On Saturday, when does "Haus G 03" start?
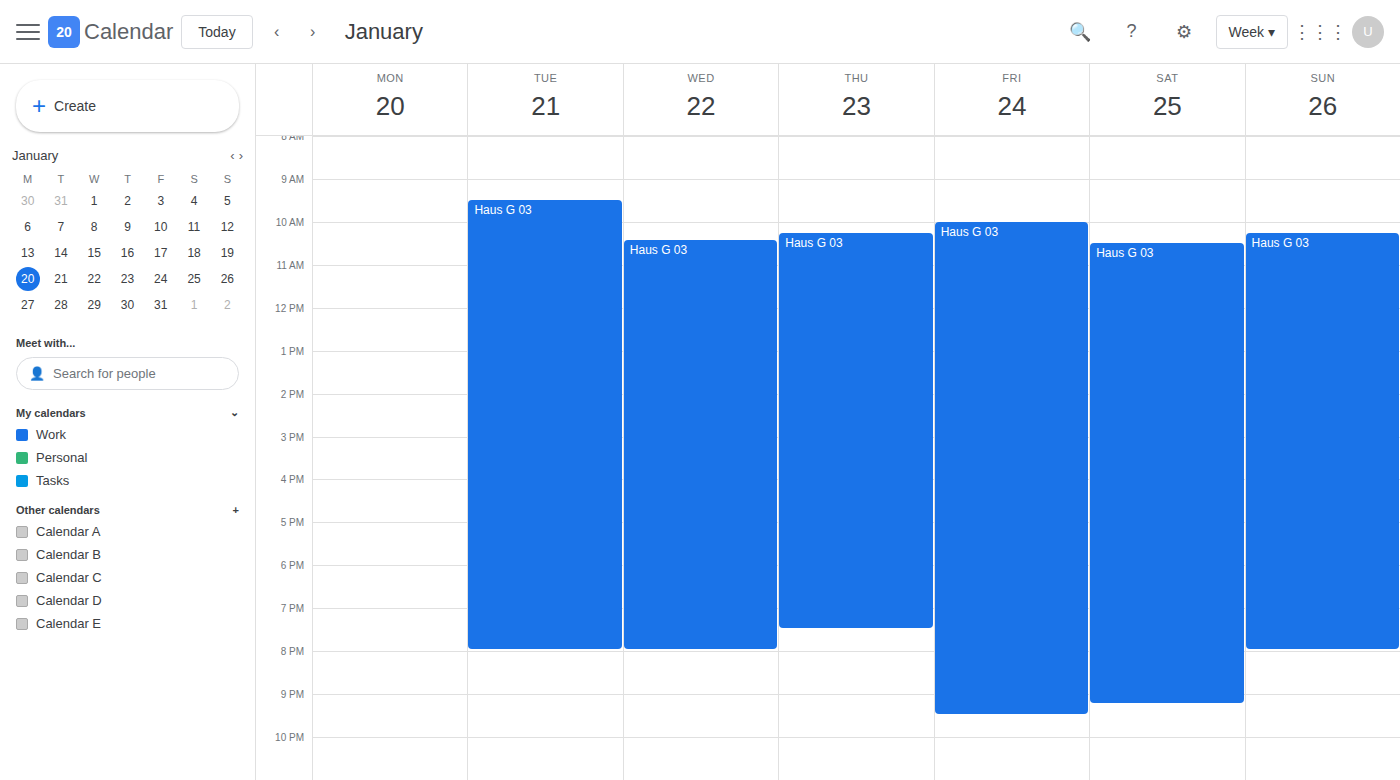
10:30 AM